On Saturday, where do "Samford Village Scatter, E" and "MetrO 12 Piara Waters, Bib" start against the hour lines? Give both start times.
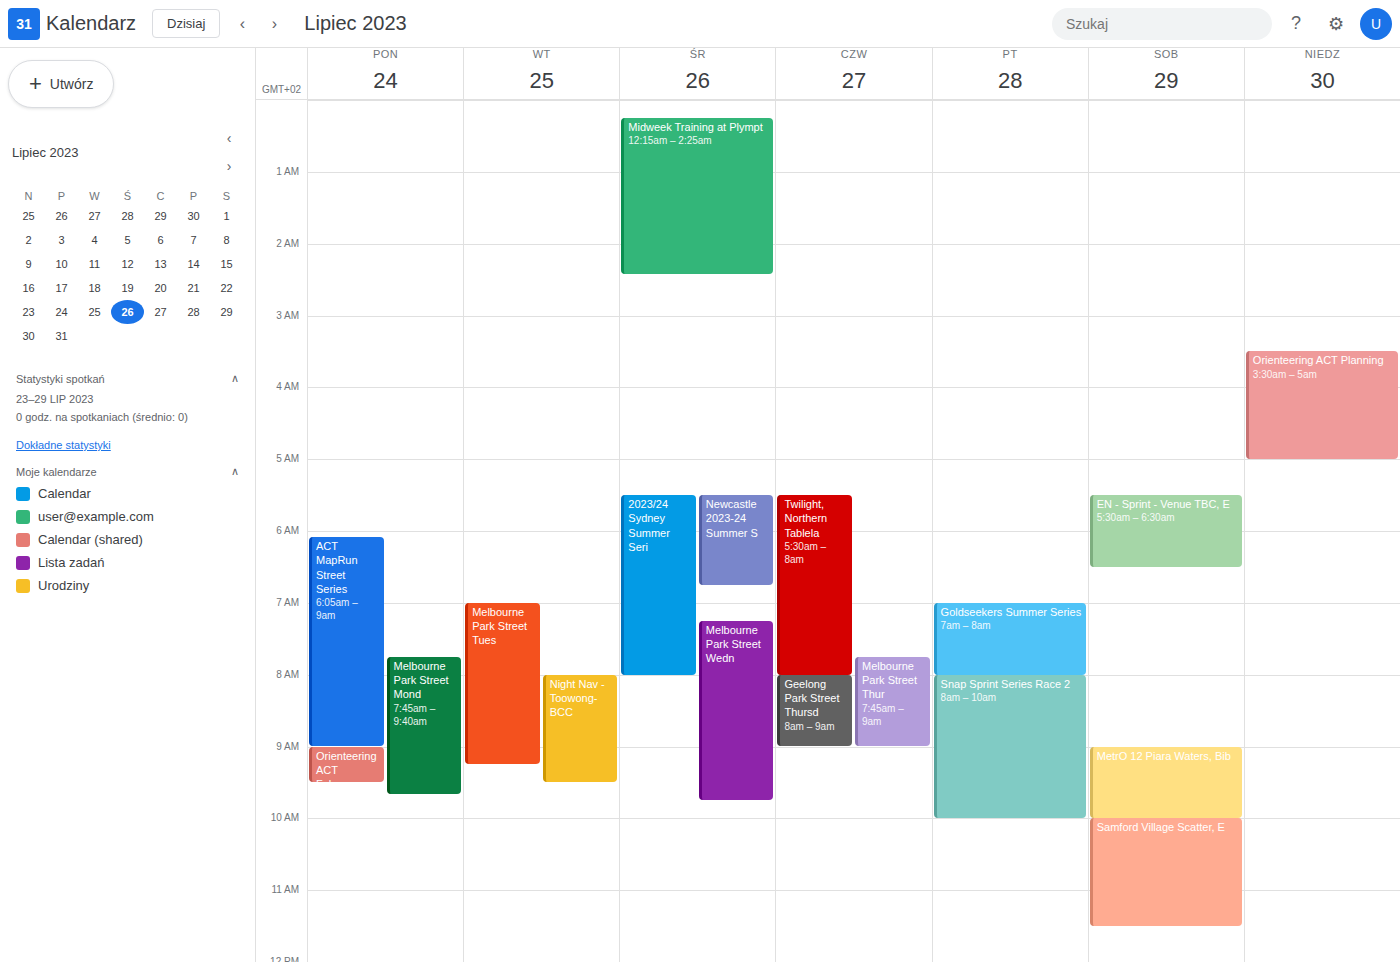
"Samford Village Scatter, E": 10:00, exactly on the 10:00 line. "MetrO 12 Piara Waters, Bib": 09:00, exactly on the 09:00 line.